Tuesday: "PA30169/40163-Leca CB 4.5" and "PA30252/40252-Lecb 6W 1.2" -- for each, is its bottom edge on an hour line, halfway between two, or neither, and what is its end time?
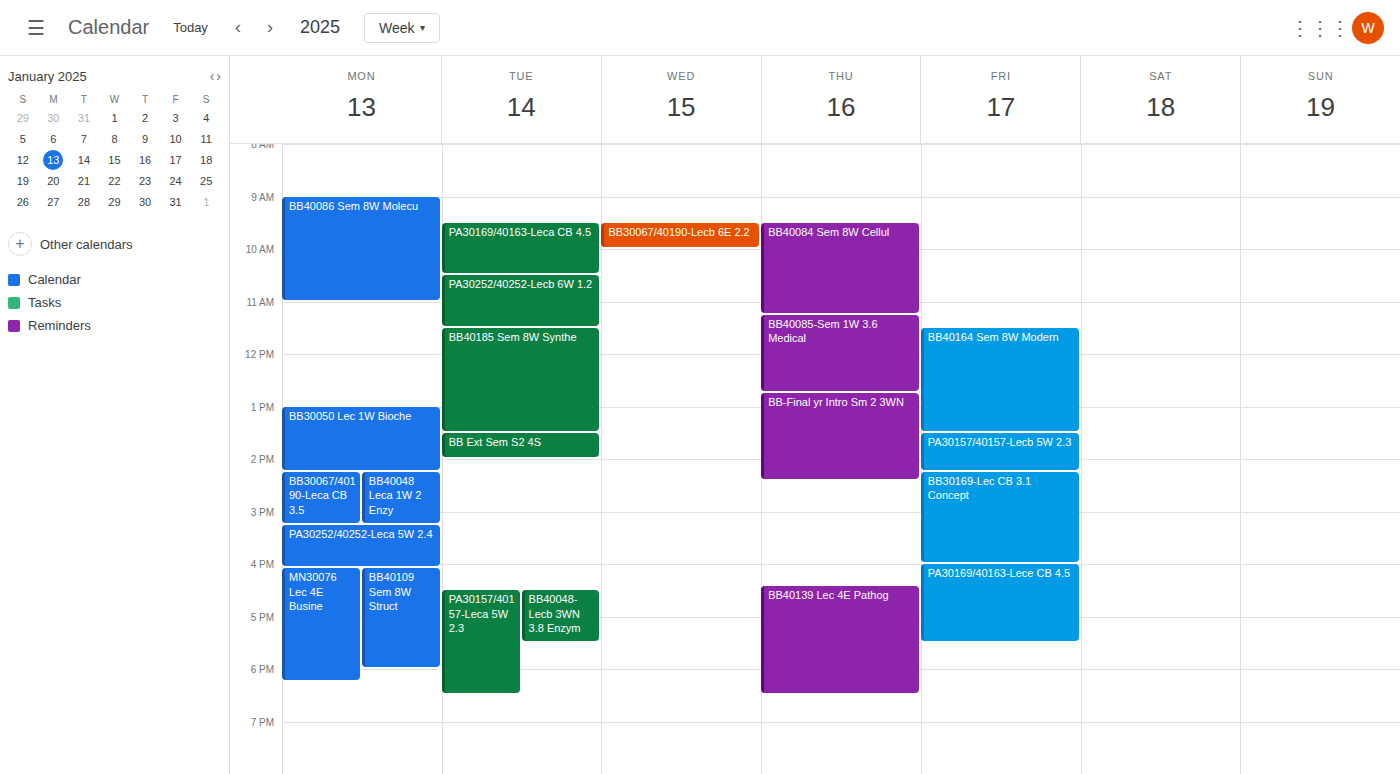
"PA30169/40163-Leca CB 4.5": 10:30 AM, halfway between the 10 AM and 11 AM lines. "PA30252/40252-Lecb 6W 1.2": 11:30 AM, halfway between the 11 AM and 12 PM lines.